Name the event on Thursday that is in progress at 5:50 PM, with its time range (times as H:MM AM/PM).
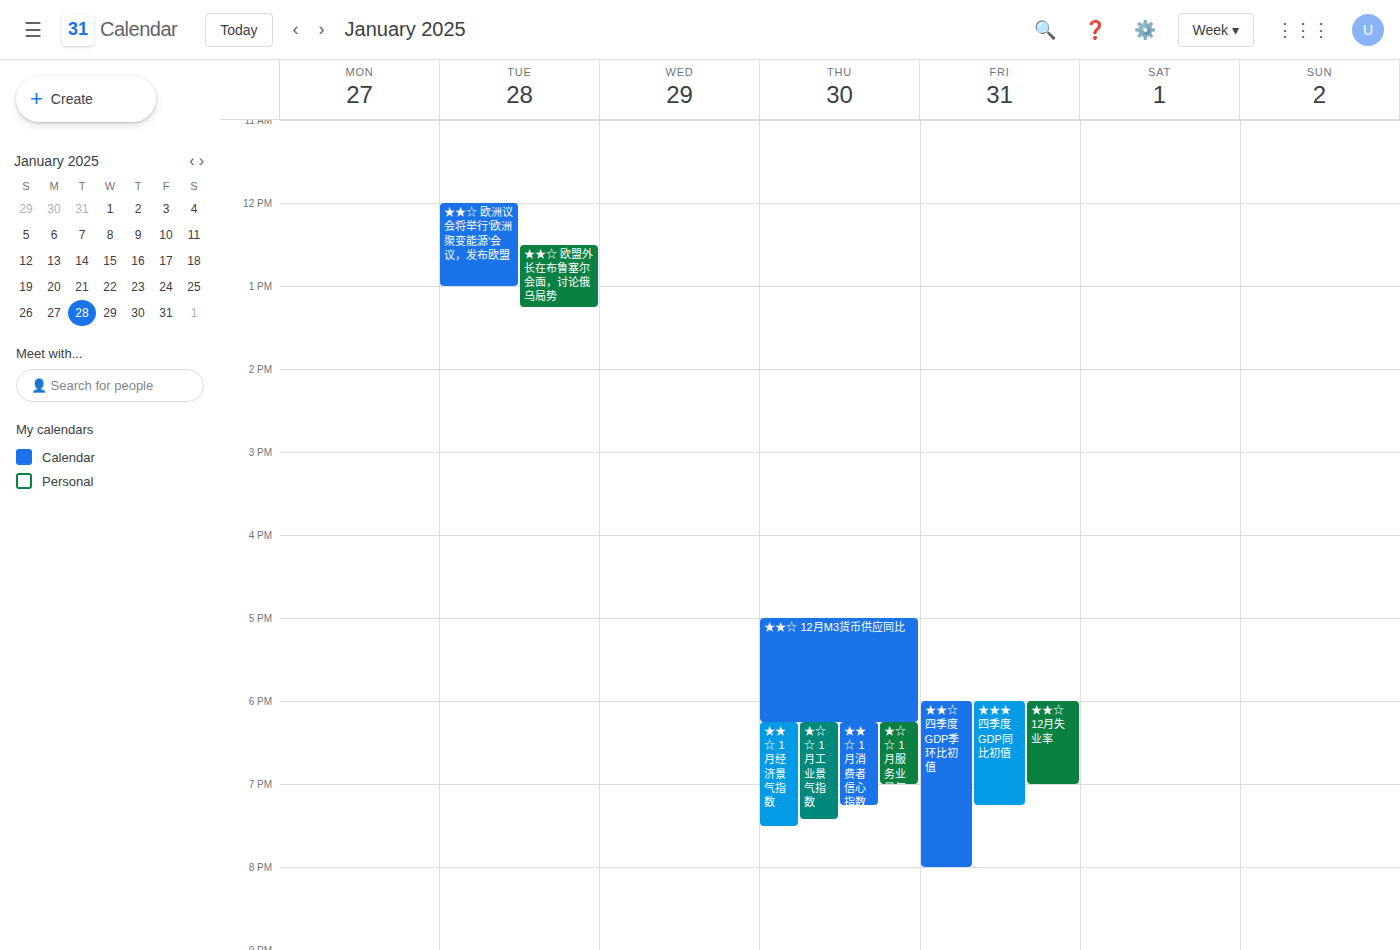
"★★☆ 12月M3货币供应同比", 5:00 PM to 6:15 PM